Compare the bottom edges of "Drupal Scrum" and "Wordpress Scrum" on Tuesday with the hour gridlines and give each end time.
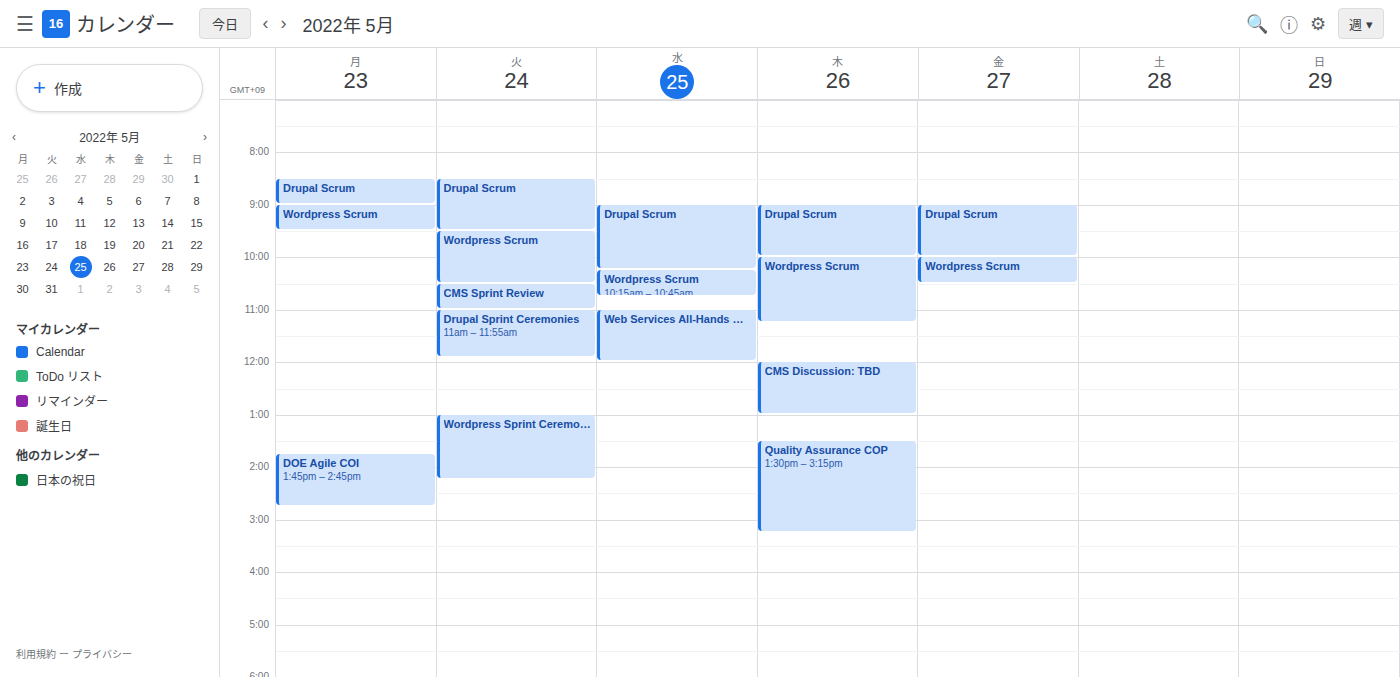
"Drupal Scrum": 09:30, halfway between the 09:00 and 10:00 lines. "Wordpress Scrum": 10:30, halfway between the 10:00 and 11:00 lines.